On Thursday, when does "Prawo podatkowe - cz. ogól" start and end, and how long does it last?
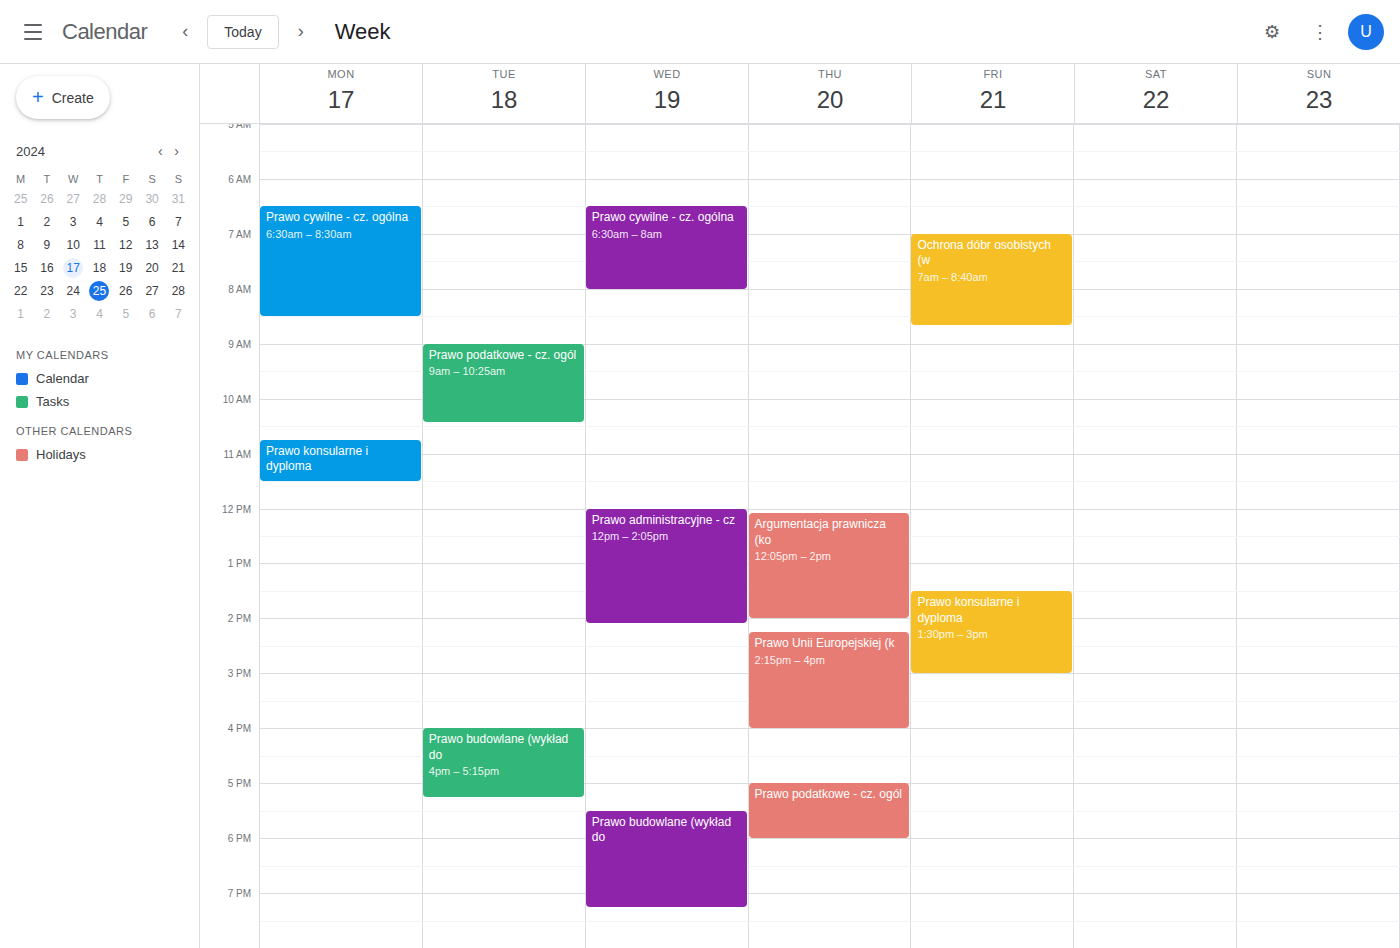
5:00 PM to 6:00 PM, 1 hour